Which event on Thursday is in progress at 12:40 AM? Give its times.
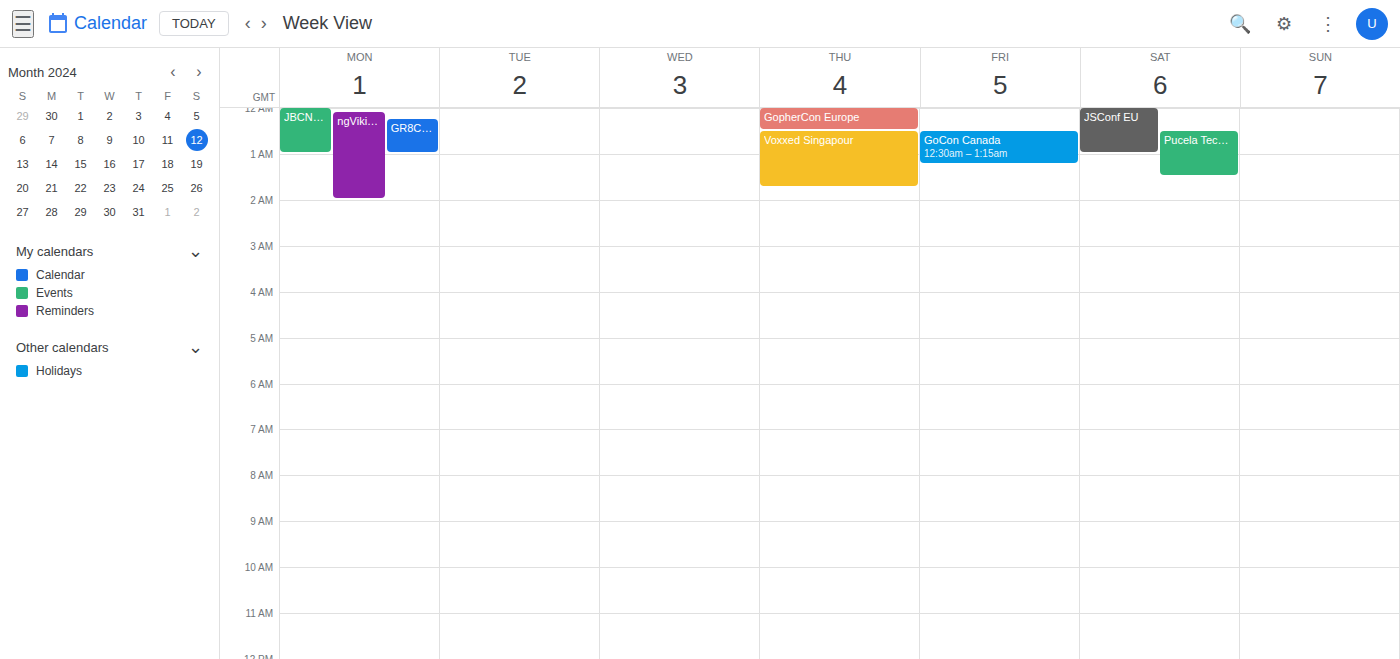
"Voxxed Singapour", 12:30 AM to 1:45 AM